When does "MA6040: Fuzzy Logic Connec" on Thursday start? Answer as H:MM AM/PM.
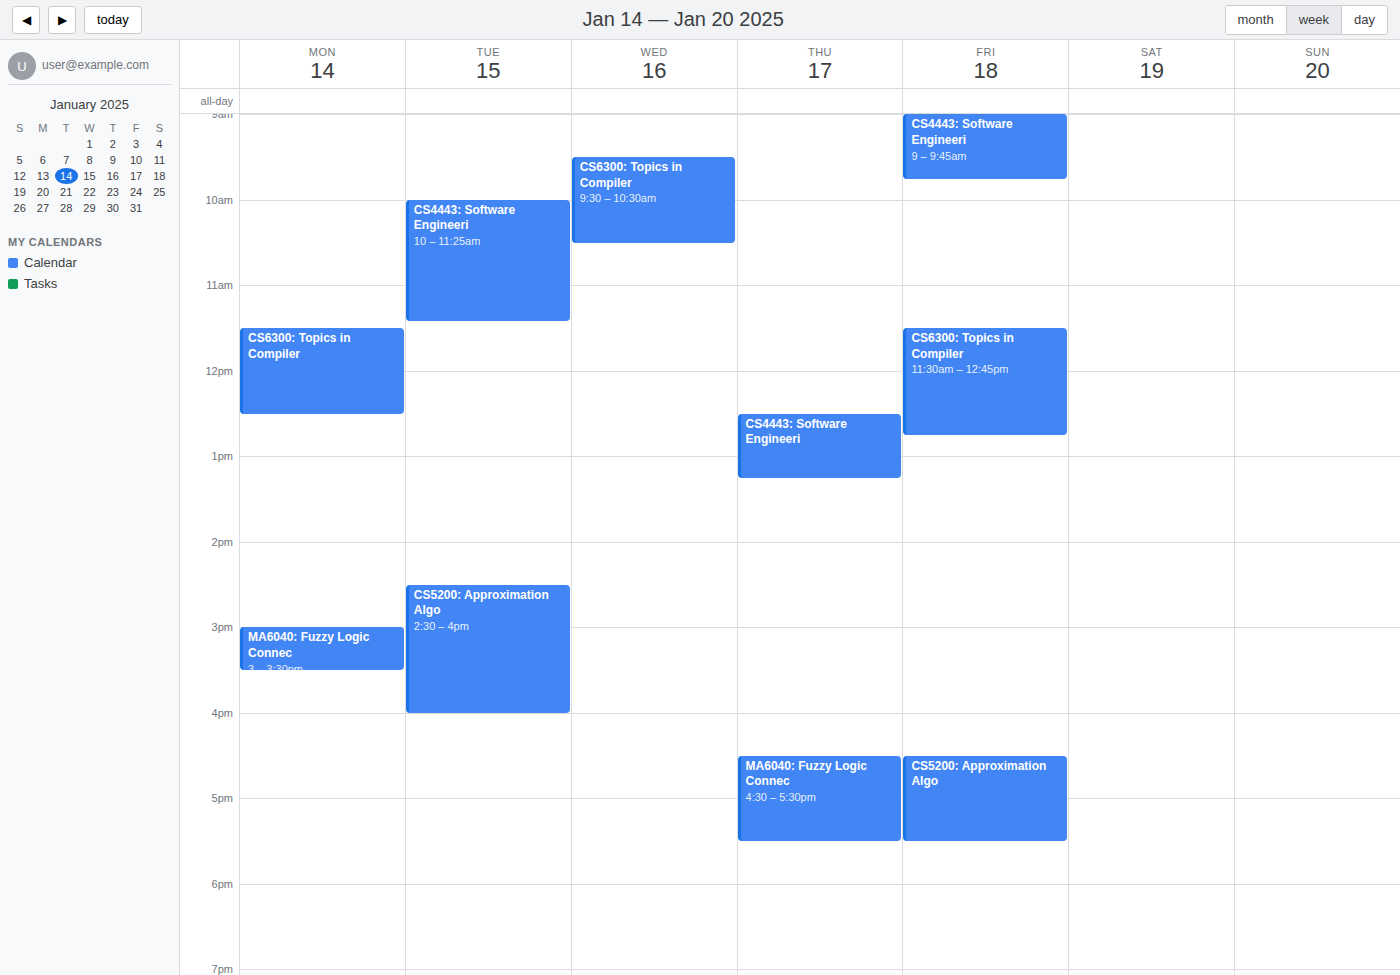
4:30 PM